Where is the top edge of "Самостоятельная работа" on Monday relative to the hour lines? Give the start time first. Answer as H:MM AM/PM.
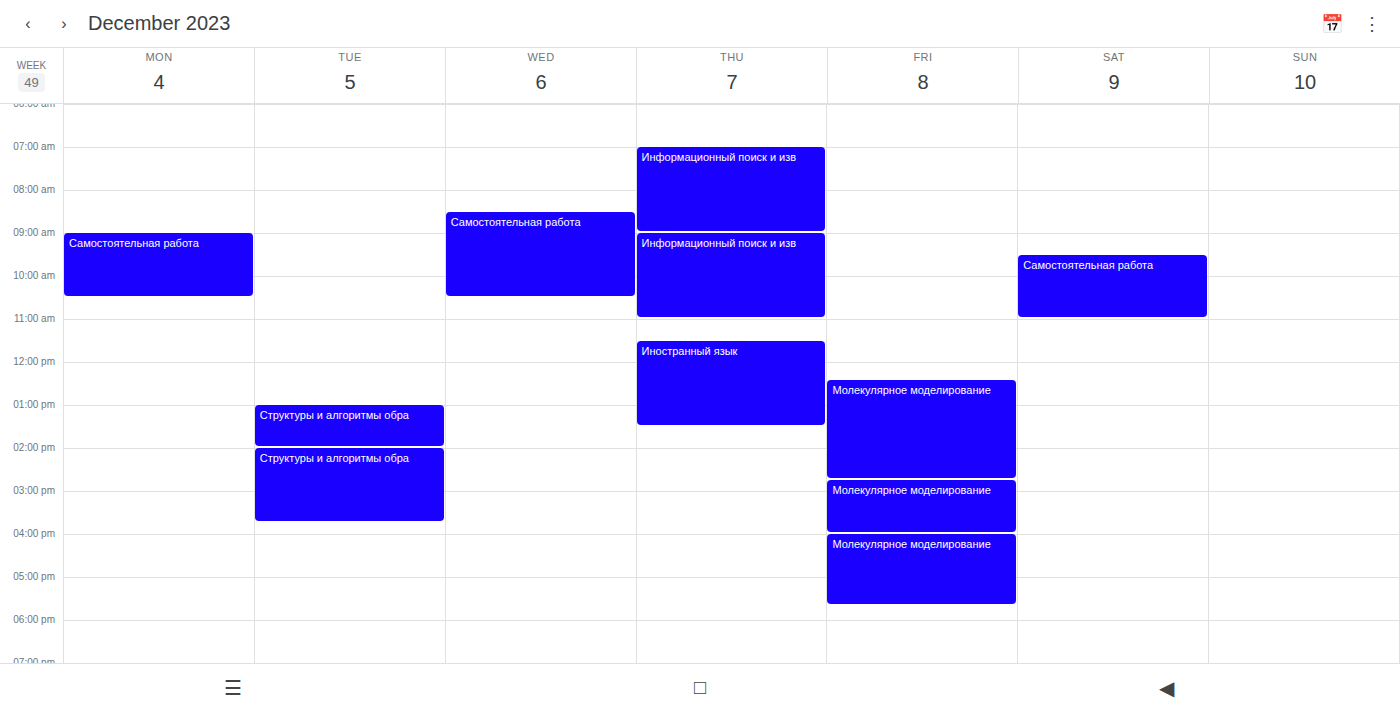
9:00 AM -- exactly on the 9 AM line.